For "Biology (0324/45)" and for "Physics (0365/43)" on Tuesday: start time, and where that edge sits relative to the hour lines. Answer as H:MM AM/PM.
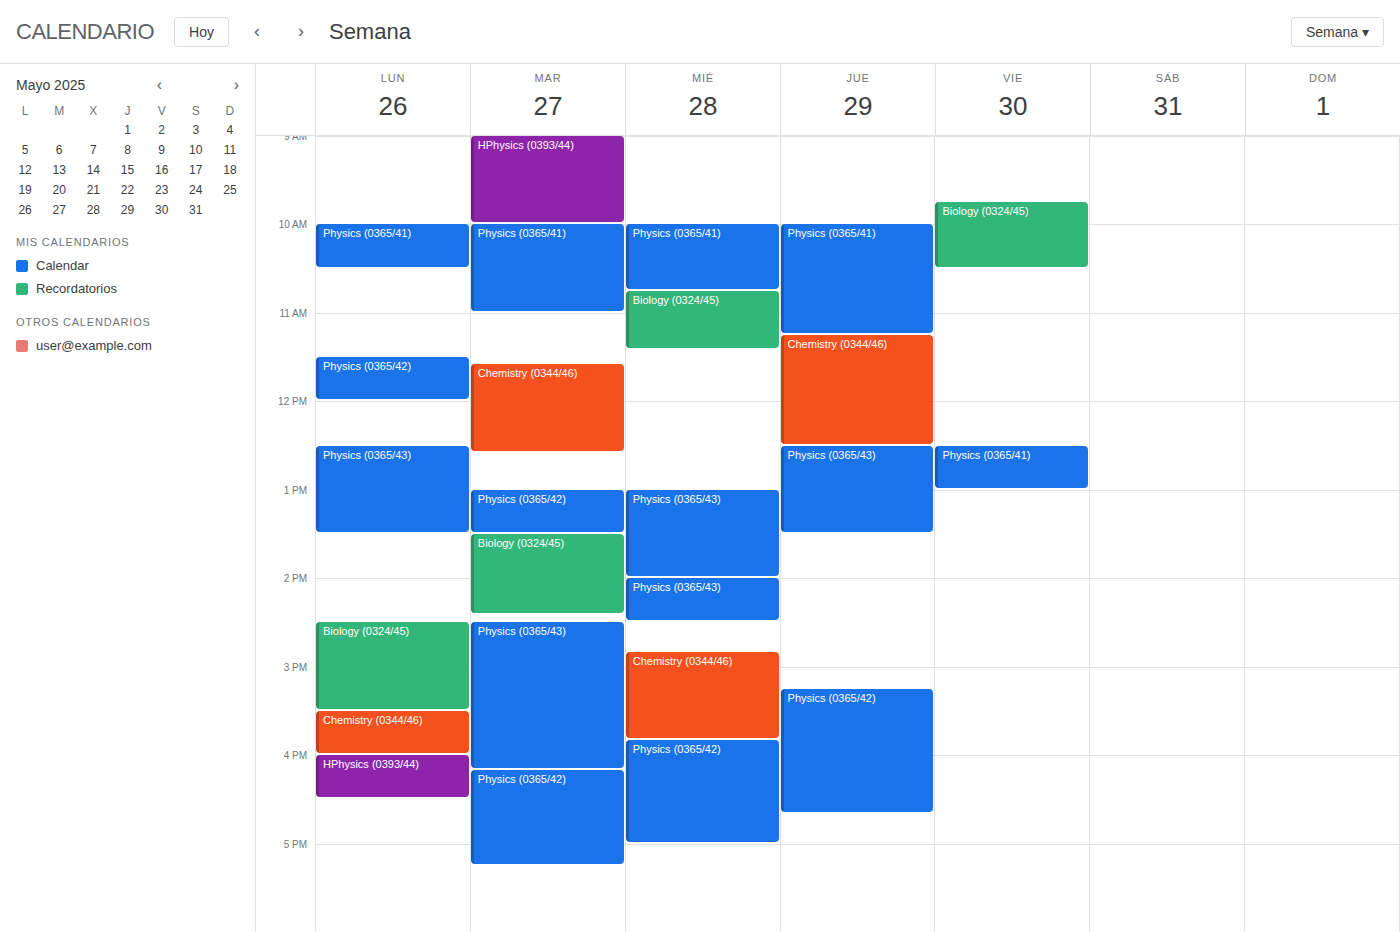
"Biology (0324/45)": 1:30 PM, halfway between the 1 PM and 2 PM lines. "Physics (0365/43)": 2:30 PM, halfway between the 2 PM and 3 PM lines.